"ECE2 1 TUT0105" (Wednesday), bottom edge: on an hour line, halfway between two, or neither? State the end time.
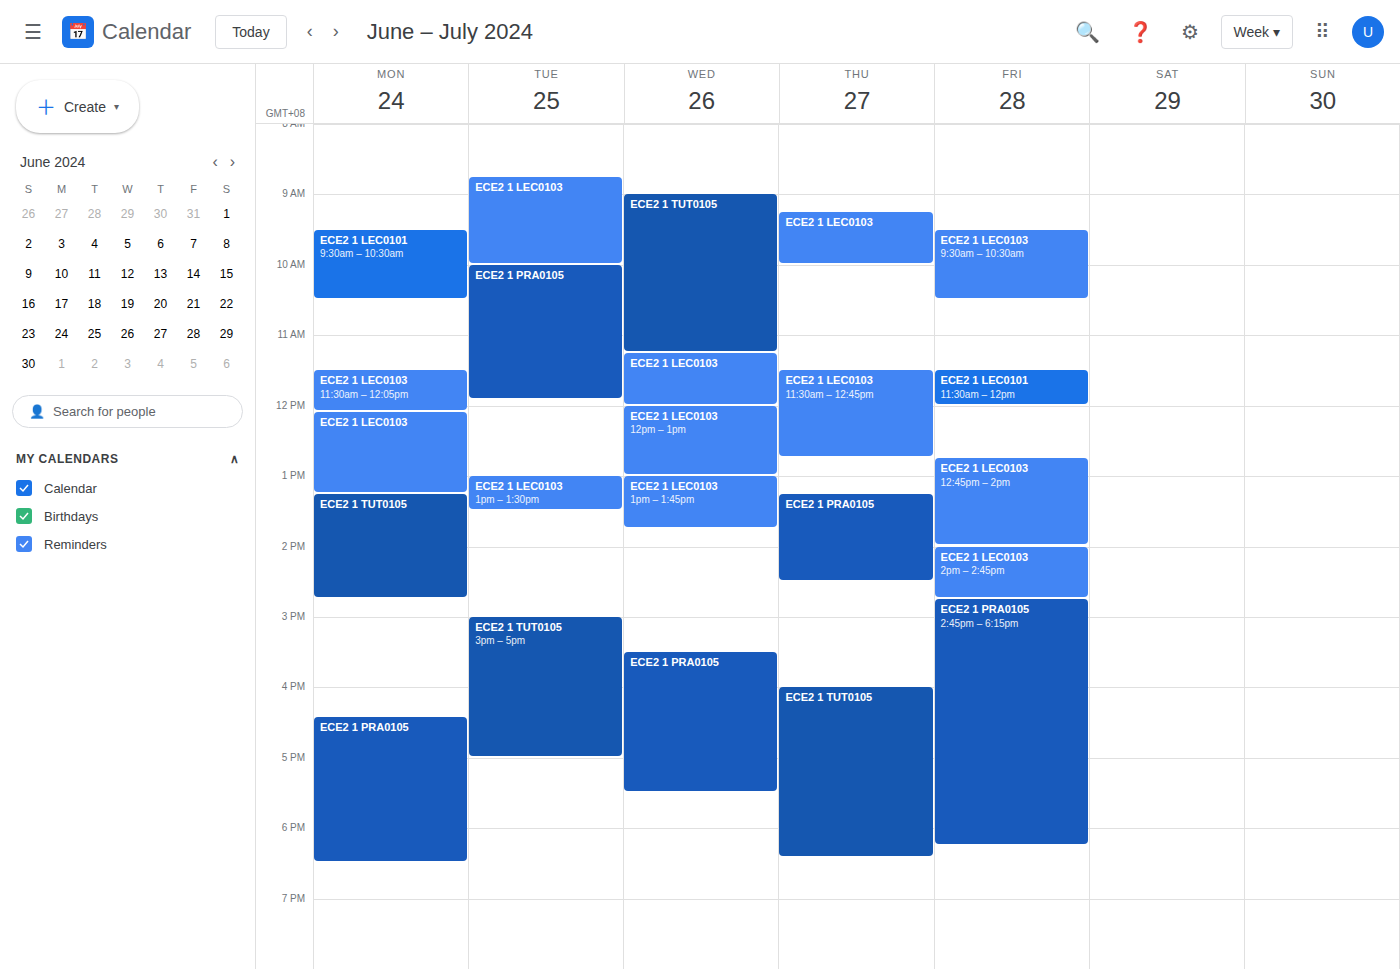
11:15 AM -- neither: a quarter of the way from the 11 AM line to the 12 PM line.